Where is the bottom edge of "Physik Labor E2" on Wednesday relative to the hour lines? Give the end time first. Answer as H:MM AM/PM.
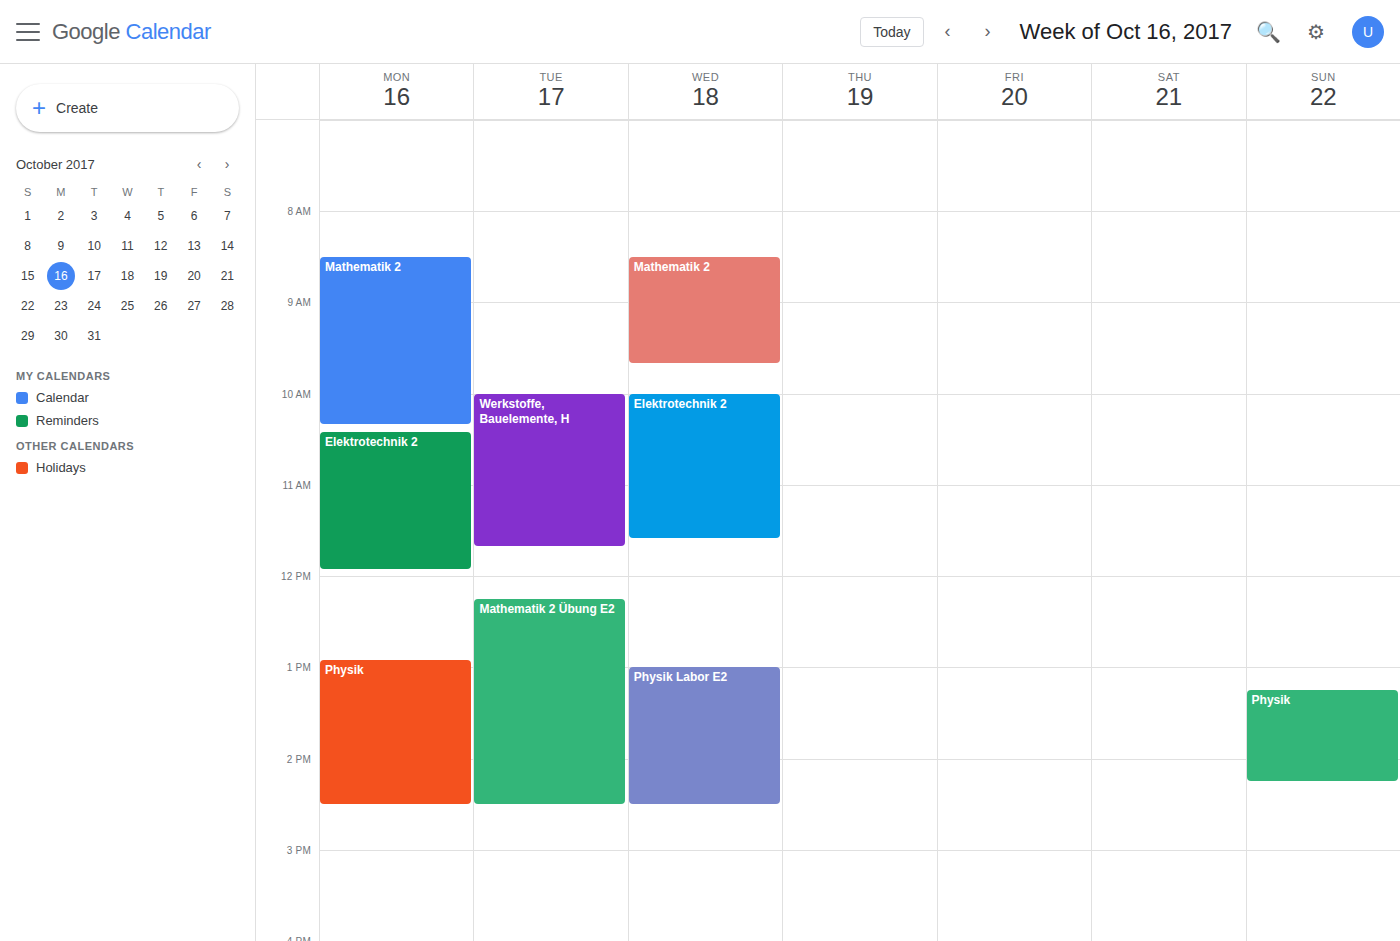
2:30 PM -- halfway between the 2 PM and 3 PM lines.